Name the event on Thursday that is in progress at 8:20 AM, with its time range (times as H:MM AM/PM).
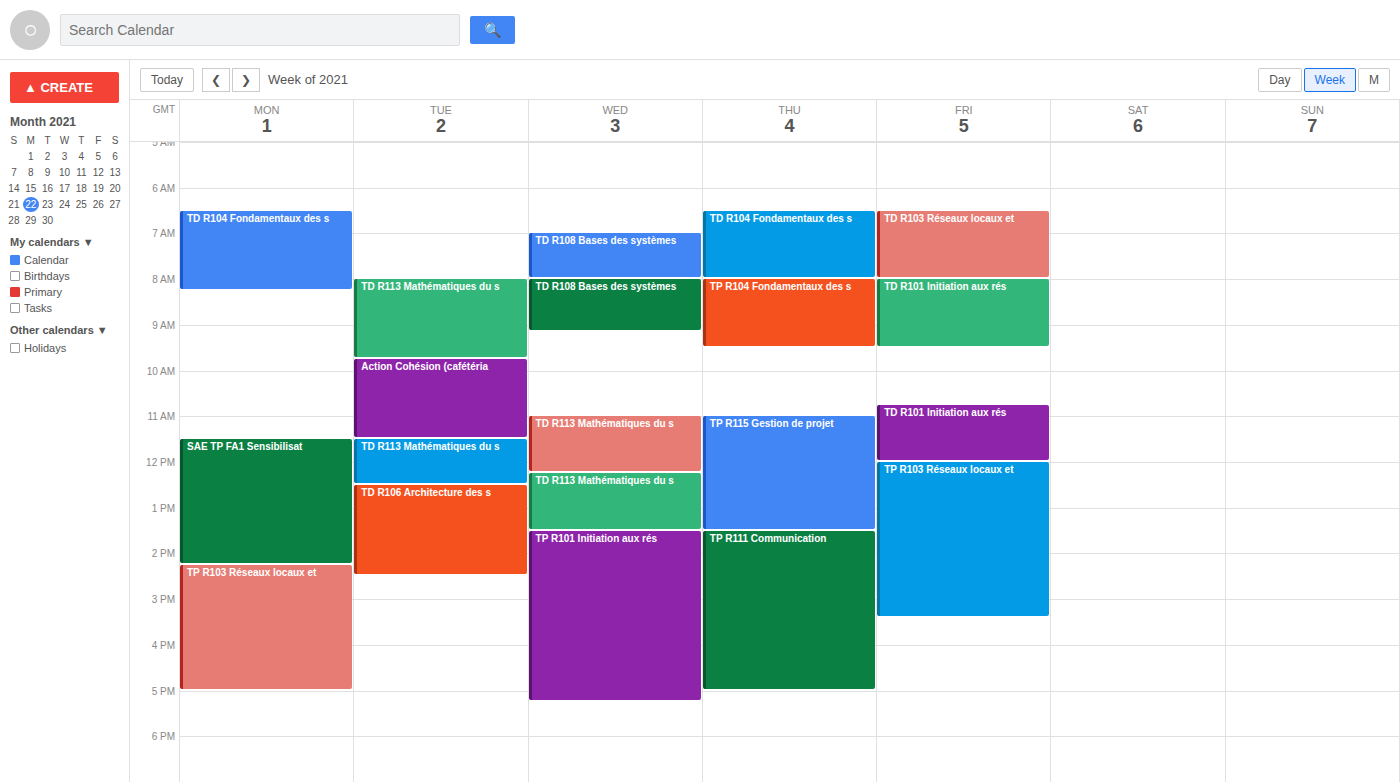
"TP R104 Fondamentaux des s", 8:00 AM to 9:30 AM